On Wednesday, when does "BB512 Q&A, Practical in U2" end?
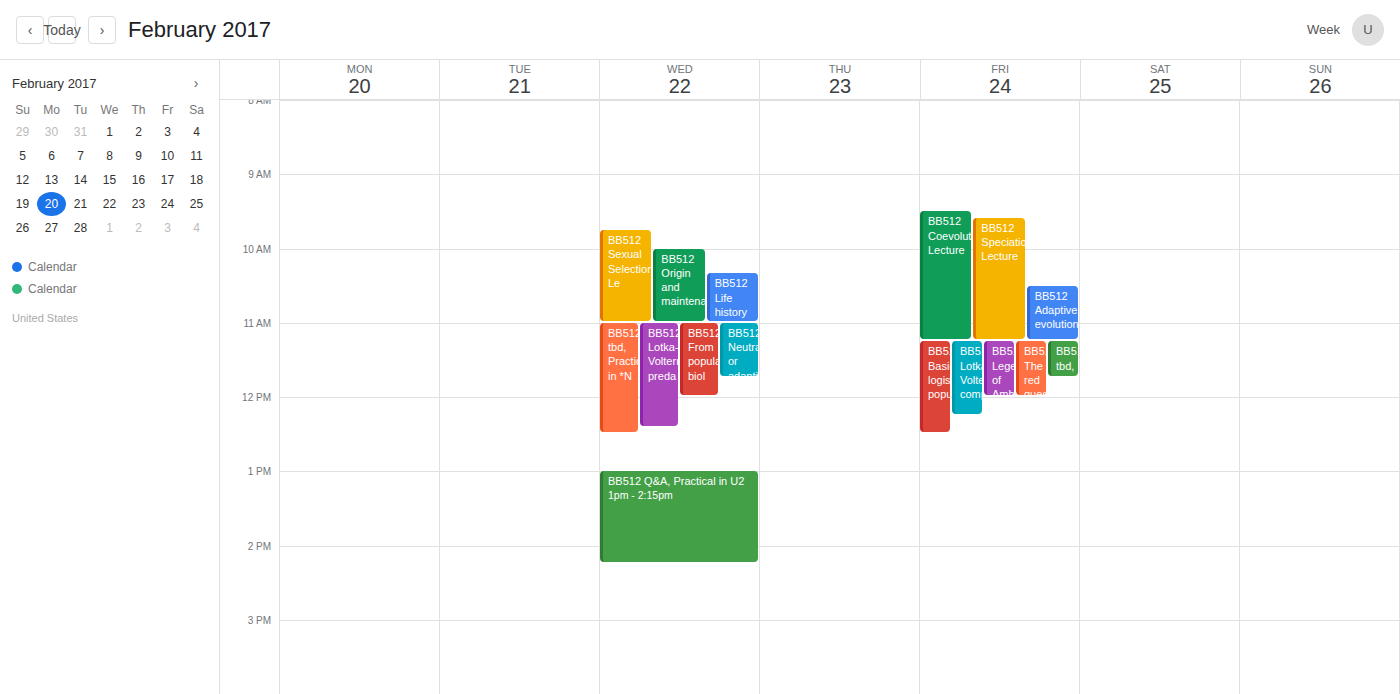
2:15 PM